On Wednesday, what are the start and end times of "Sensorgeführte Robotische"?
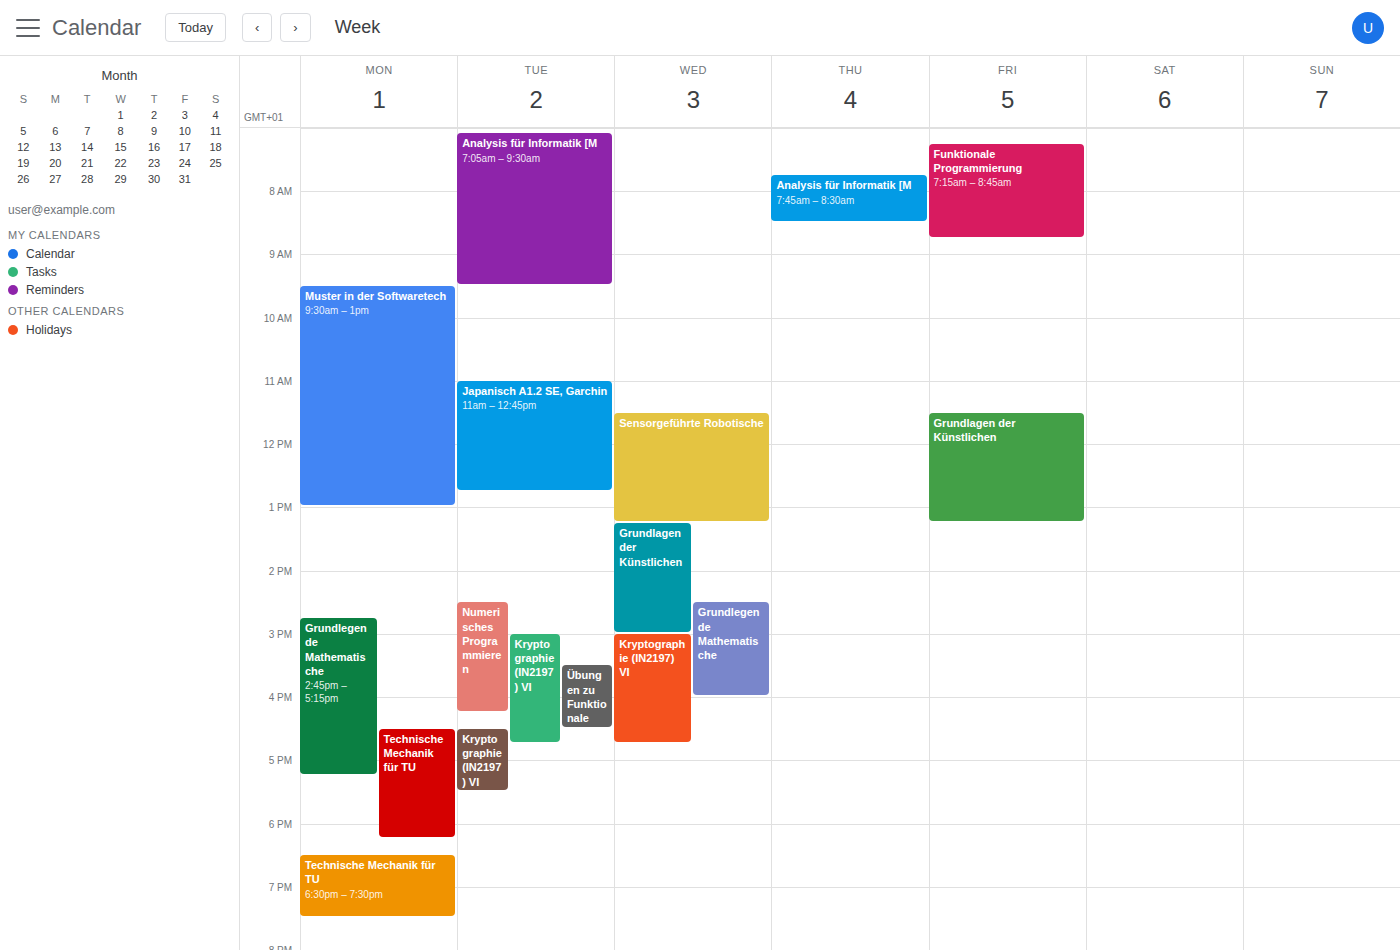
11:30 AM to 1:15 PM